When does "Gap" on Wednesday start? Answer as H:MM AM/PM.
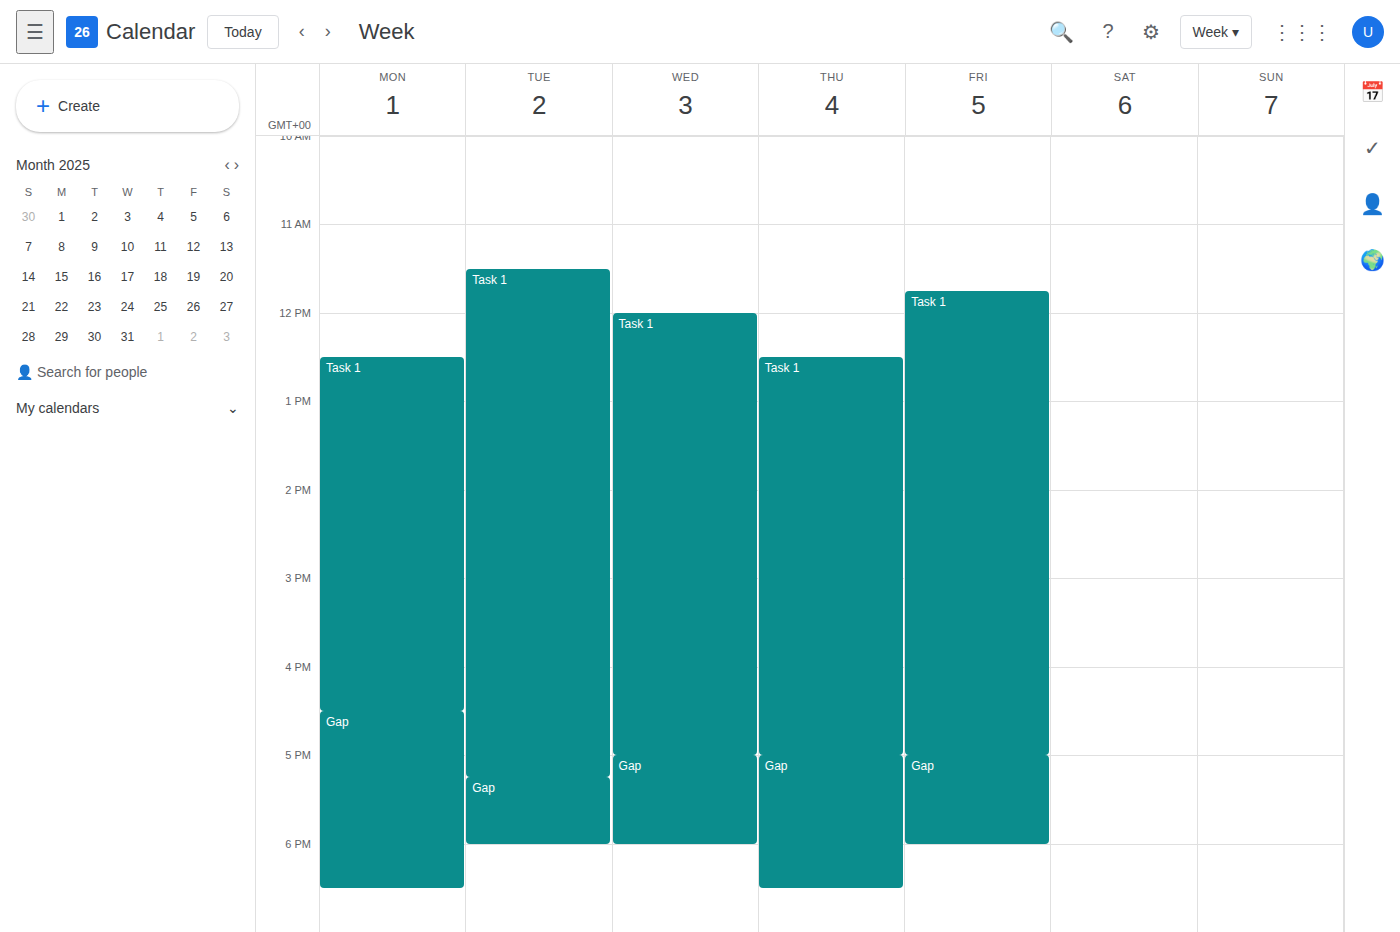
5:00 PM